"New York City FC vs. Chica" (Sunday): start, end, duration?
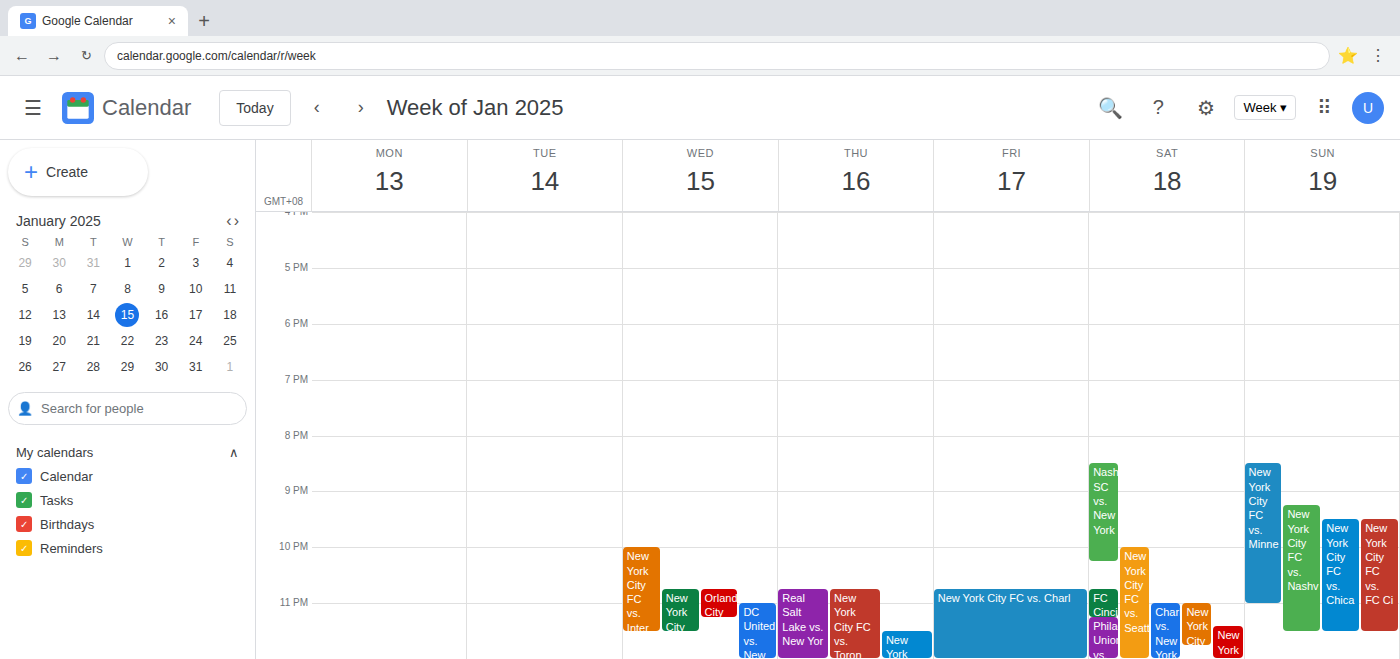
9:30 PM to 11:30 PM, 2 hours